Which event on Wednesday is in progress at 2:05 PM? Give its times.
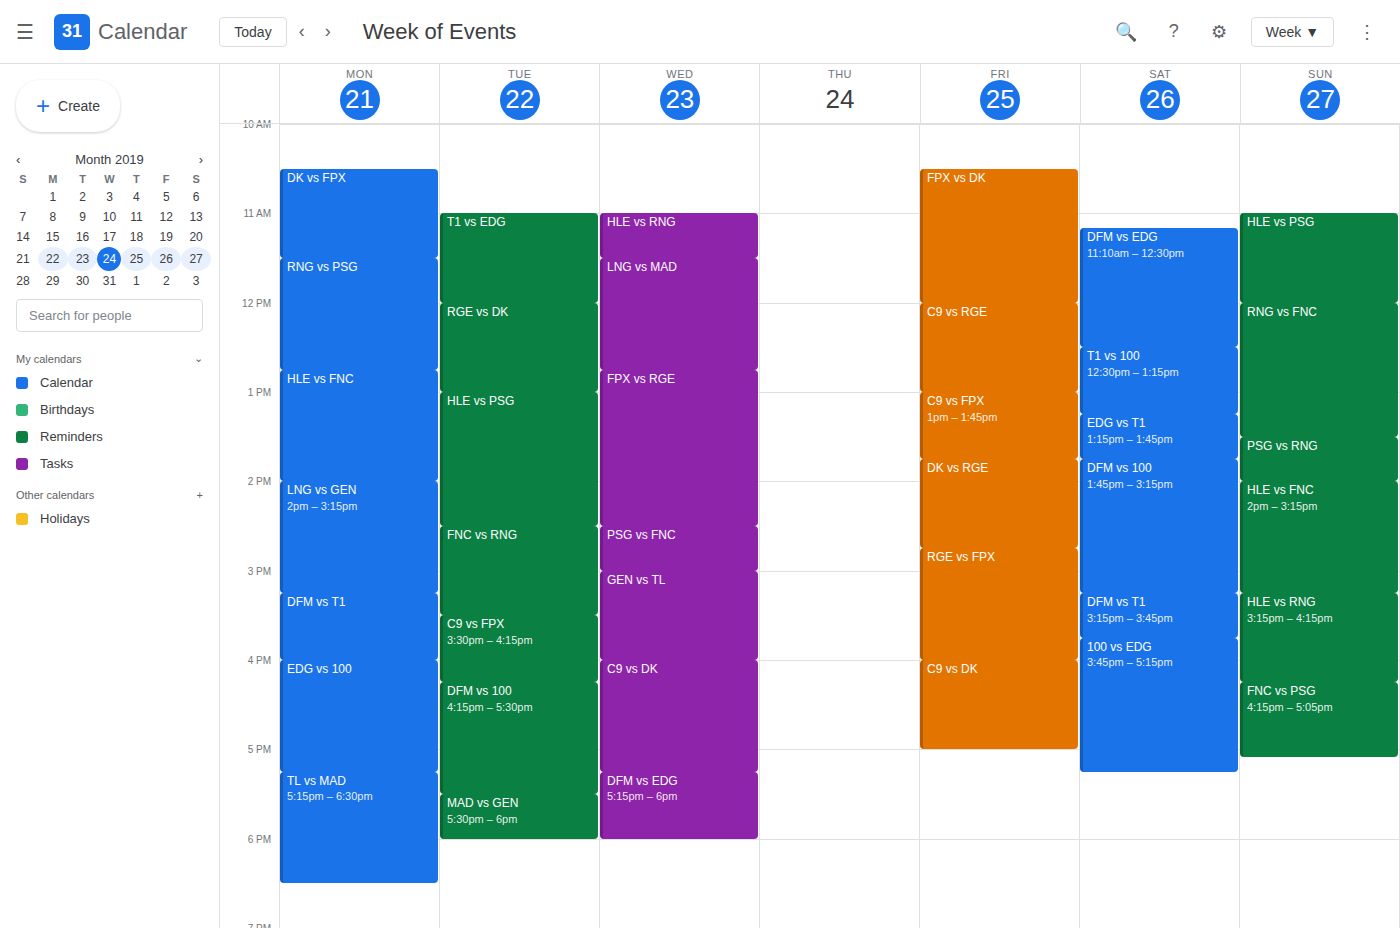
"FPX vs RGE", 12:45 PM to 2:30 PM